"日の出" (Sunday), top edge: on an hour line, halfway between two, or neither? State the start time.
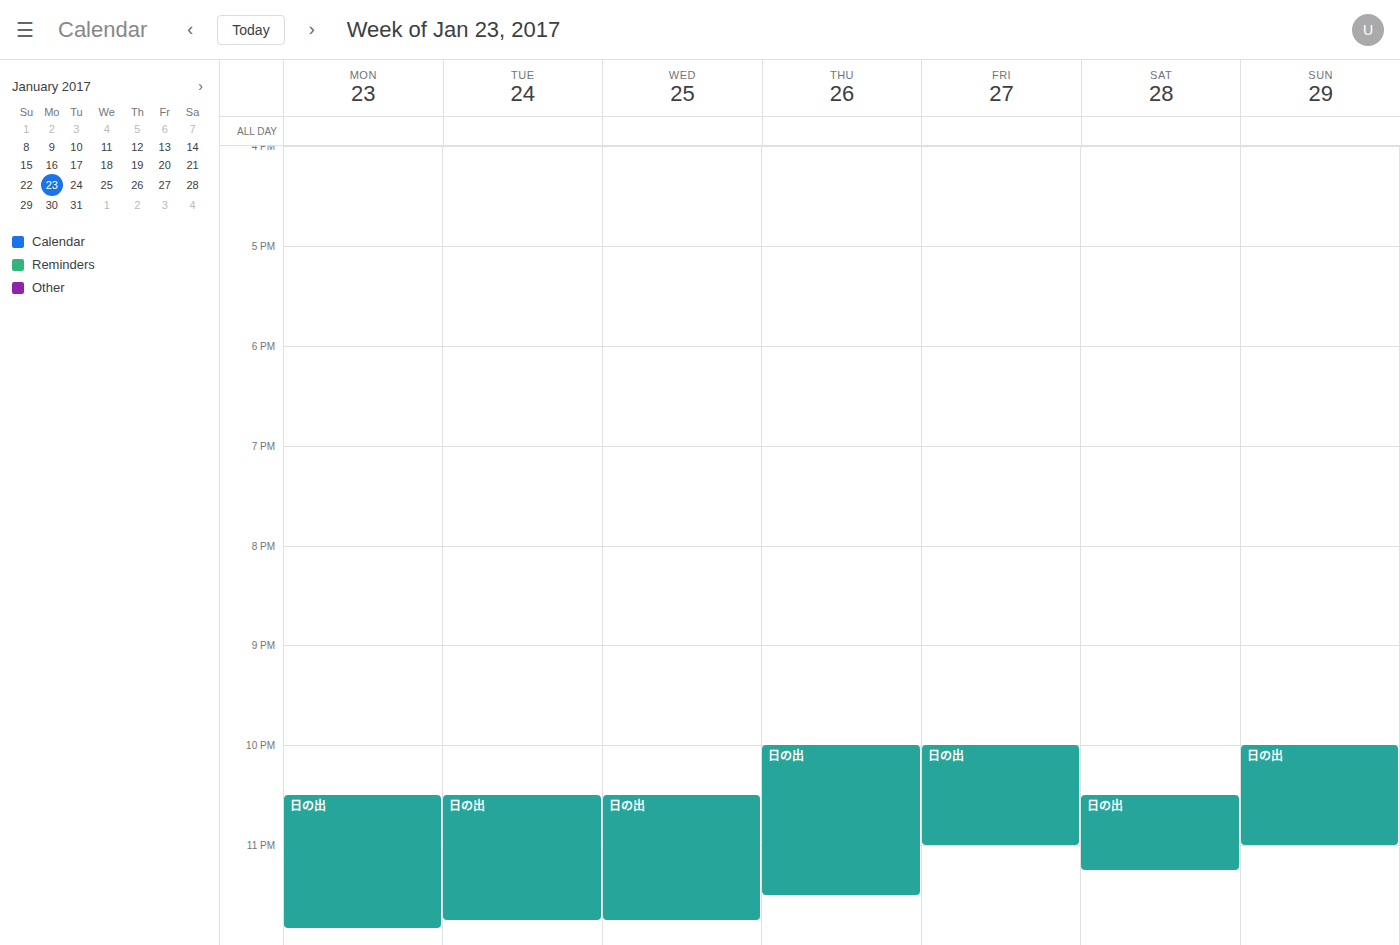
22:00 -- exactly on the 22:00 line.